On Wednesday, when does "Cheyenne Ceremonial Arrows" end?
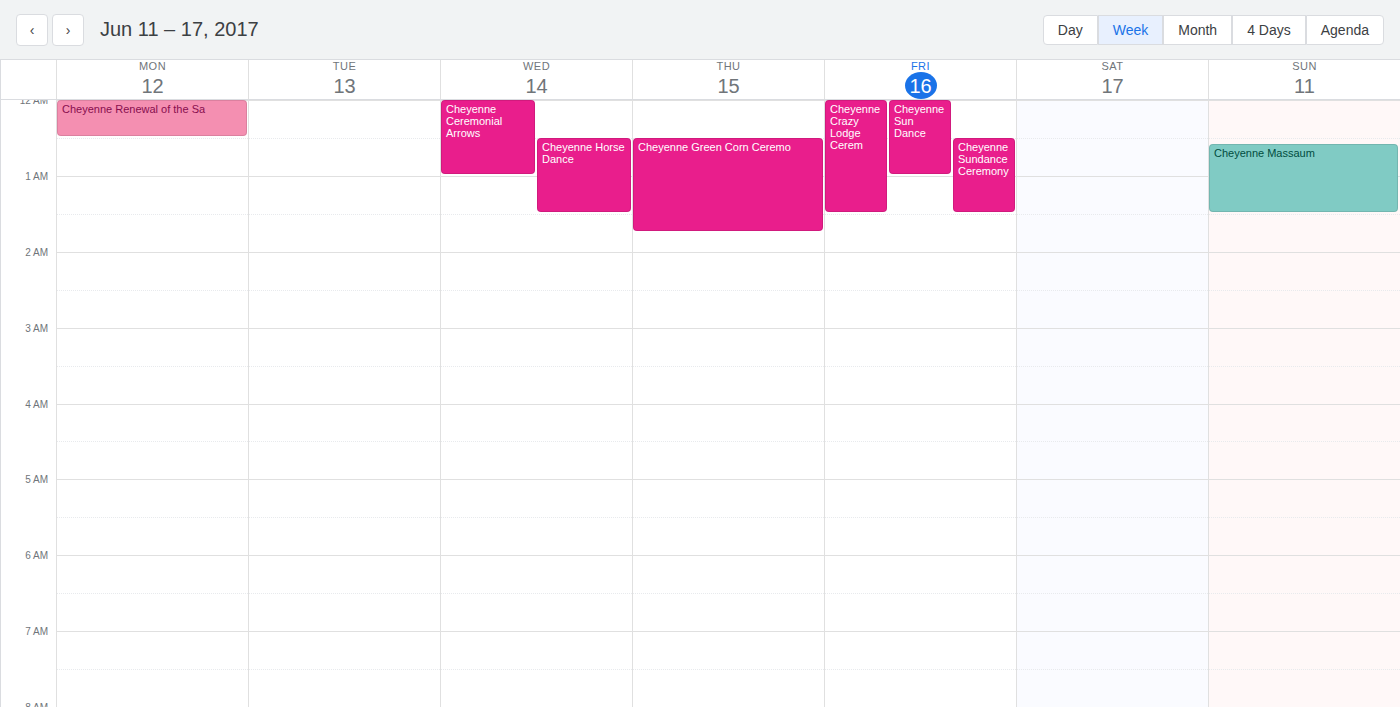
01:00